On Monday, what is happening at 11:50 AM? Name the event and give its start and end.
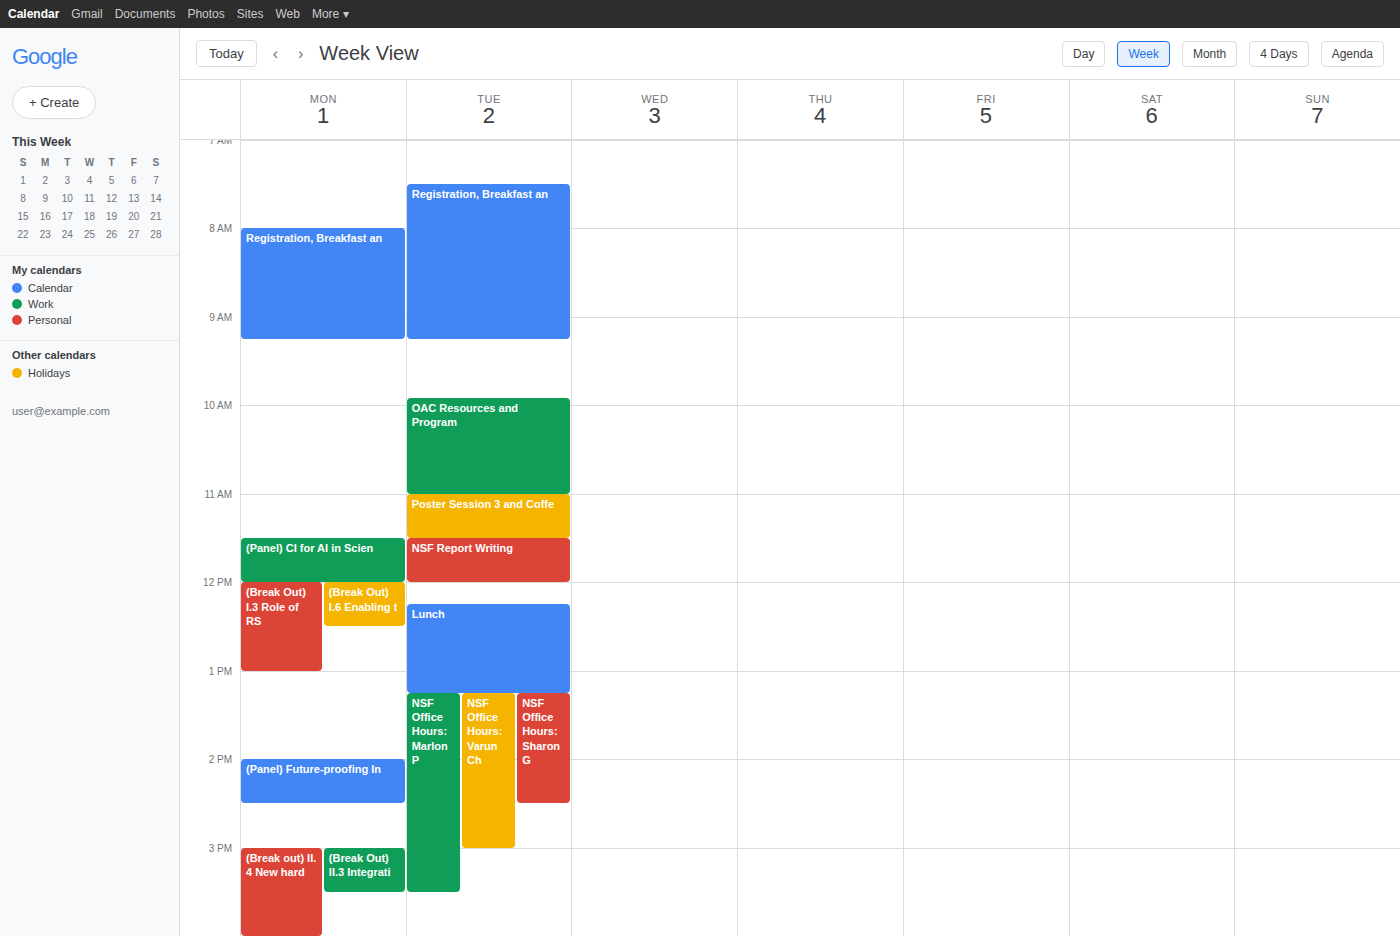
"(Panel) CI for AI in Scien", 11:30 AM to 12:00 PM